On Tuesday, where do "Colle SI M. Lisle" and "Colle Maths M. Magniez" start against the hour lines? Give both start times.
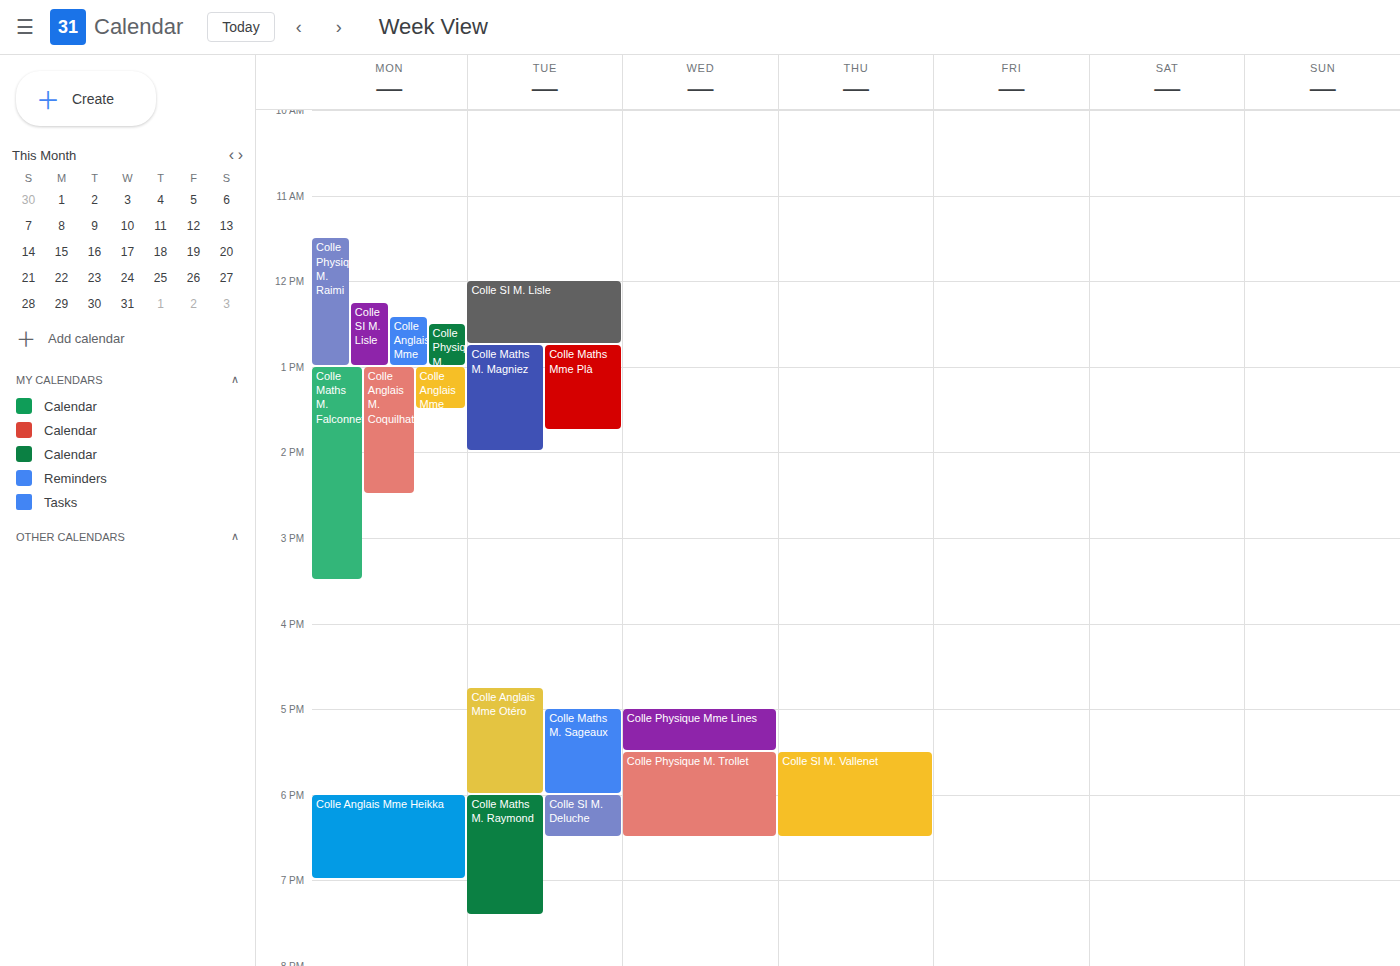
"Colle SI M. Lisle": 12:00 PM, exactly on the 12 PM line. "Colle Maths M. Magniez": 12:45 PM, neither: three quarters of the way from the 12 PM line to the 1 PM line.